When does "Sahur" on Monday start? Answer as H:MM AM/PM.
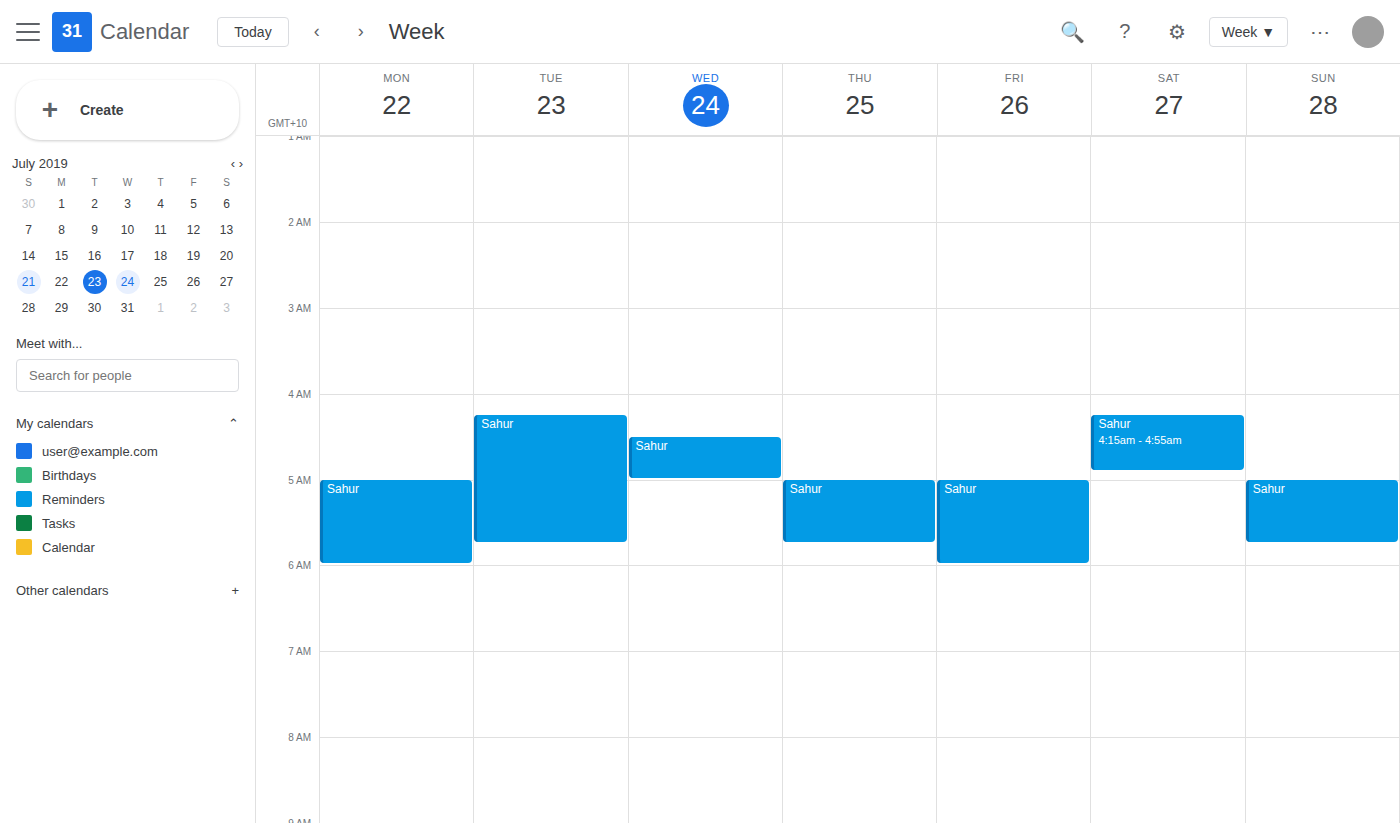
5:00 AM